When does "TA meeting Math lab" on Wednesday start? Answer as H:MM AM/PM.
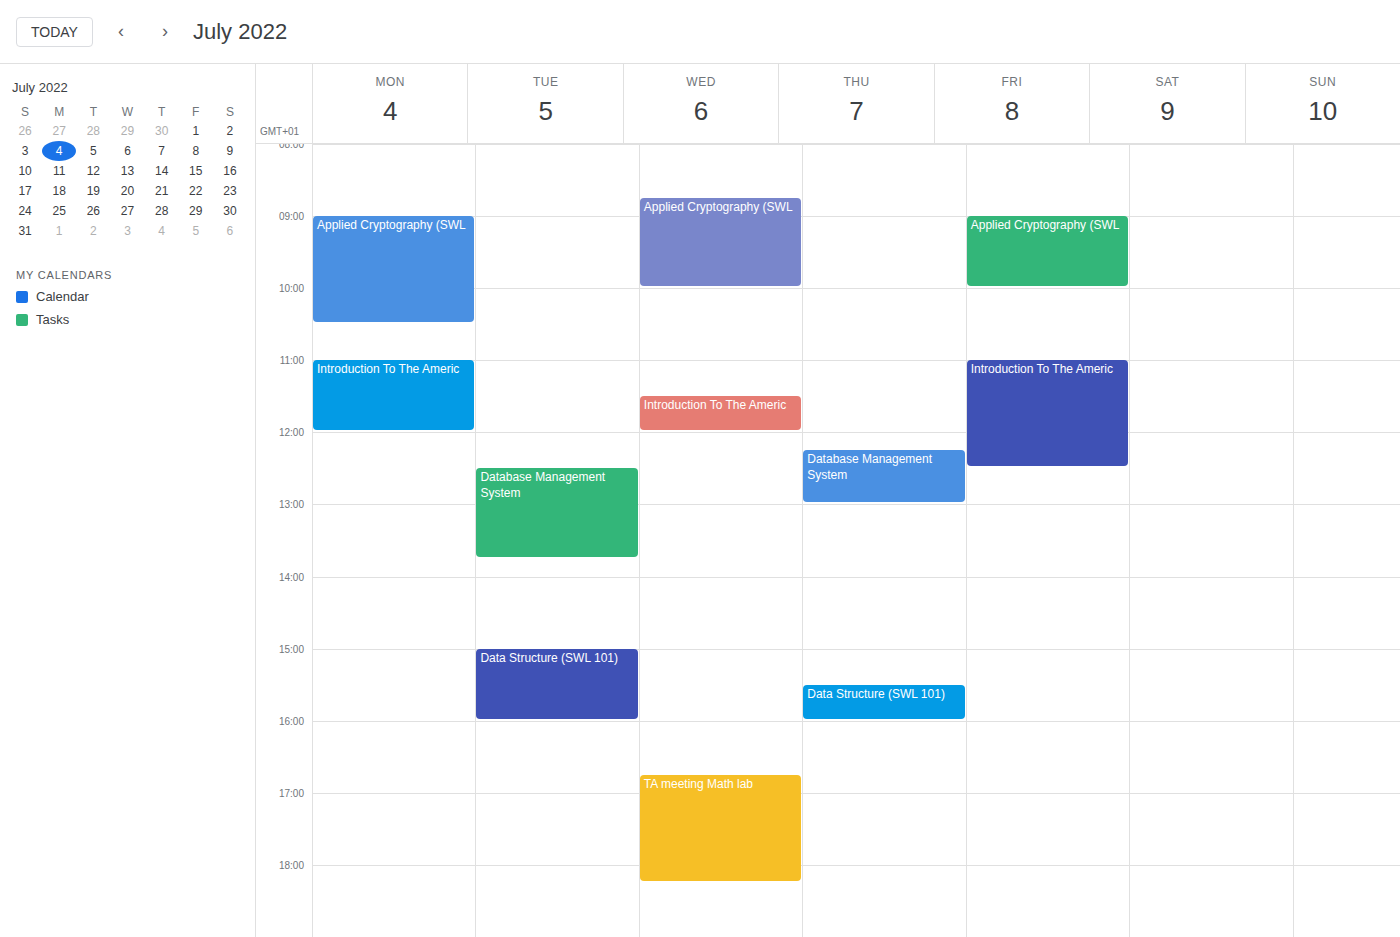
4:45 PM